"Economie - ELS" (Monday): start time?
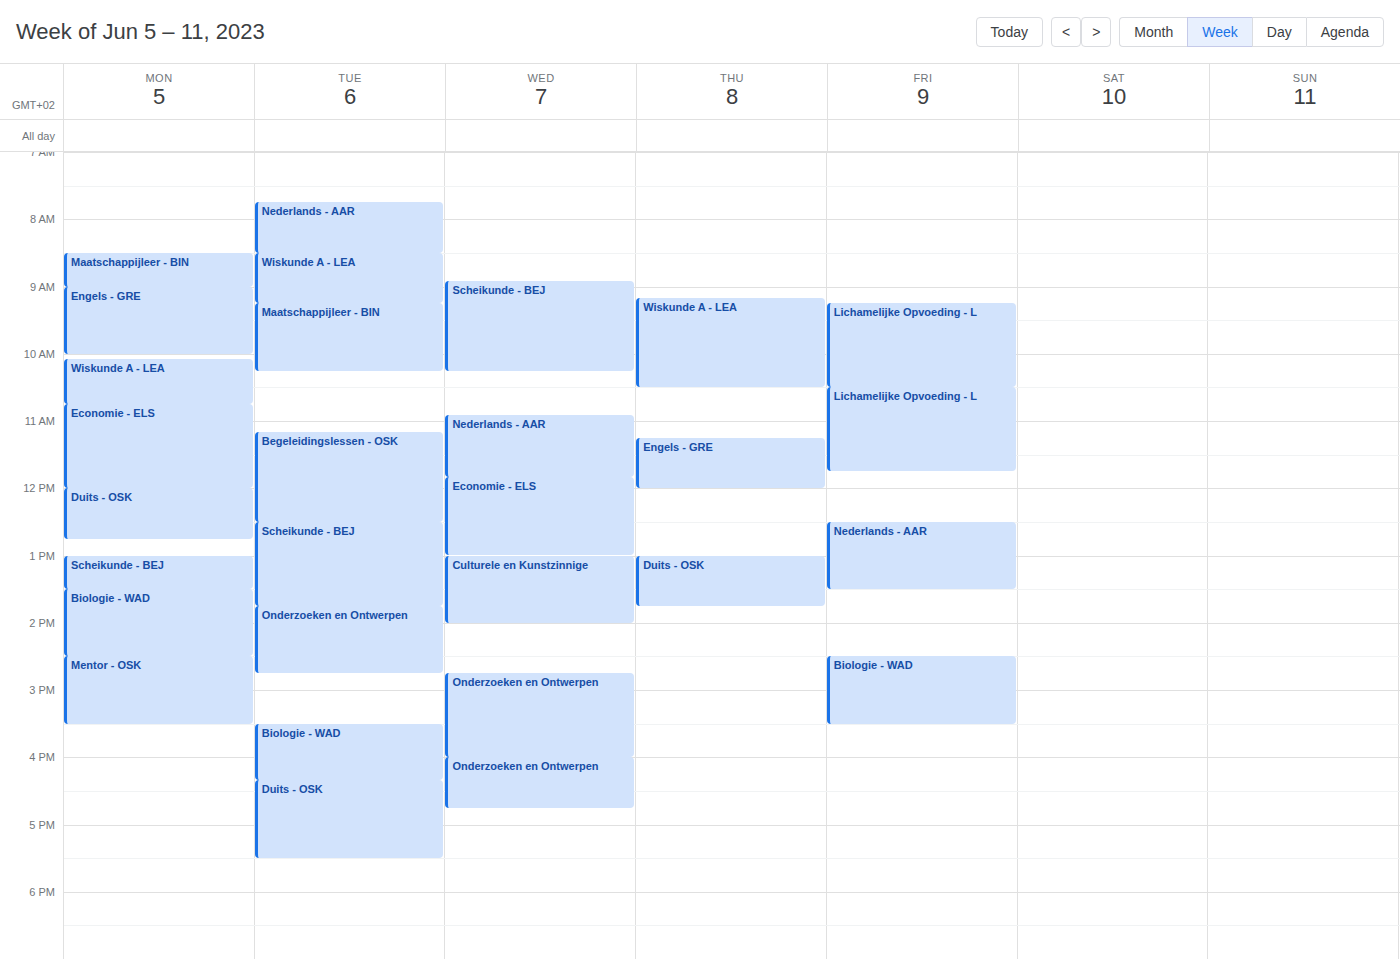
10:45 AM